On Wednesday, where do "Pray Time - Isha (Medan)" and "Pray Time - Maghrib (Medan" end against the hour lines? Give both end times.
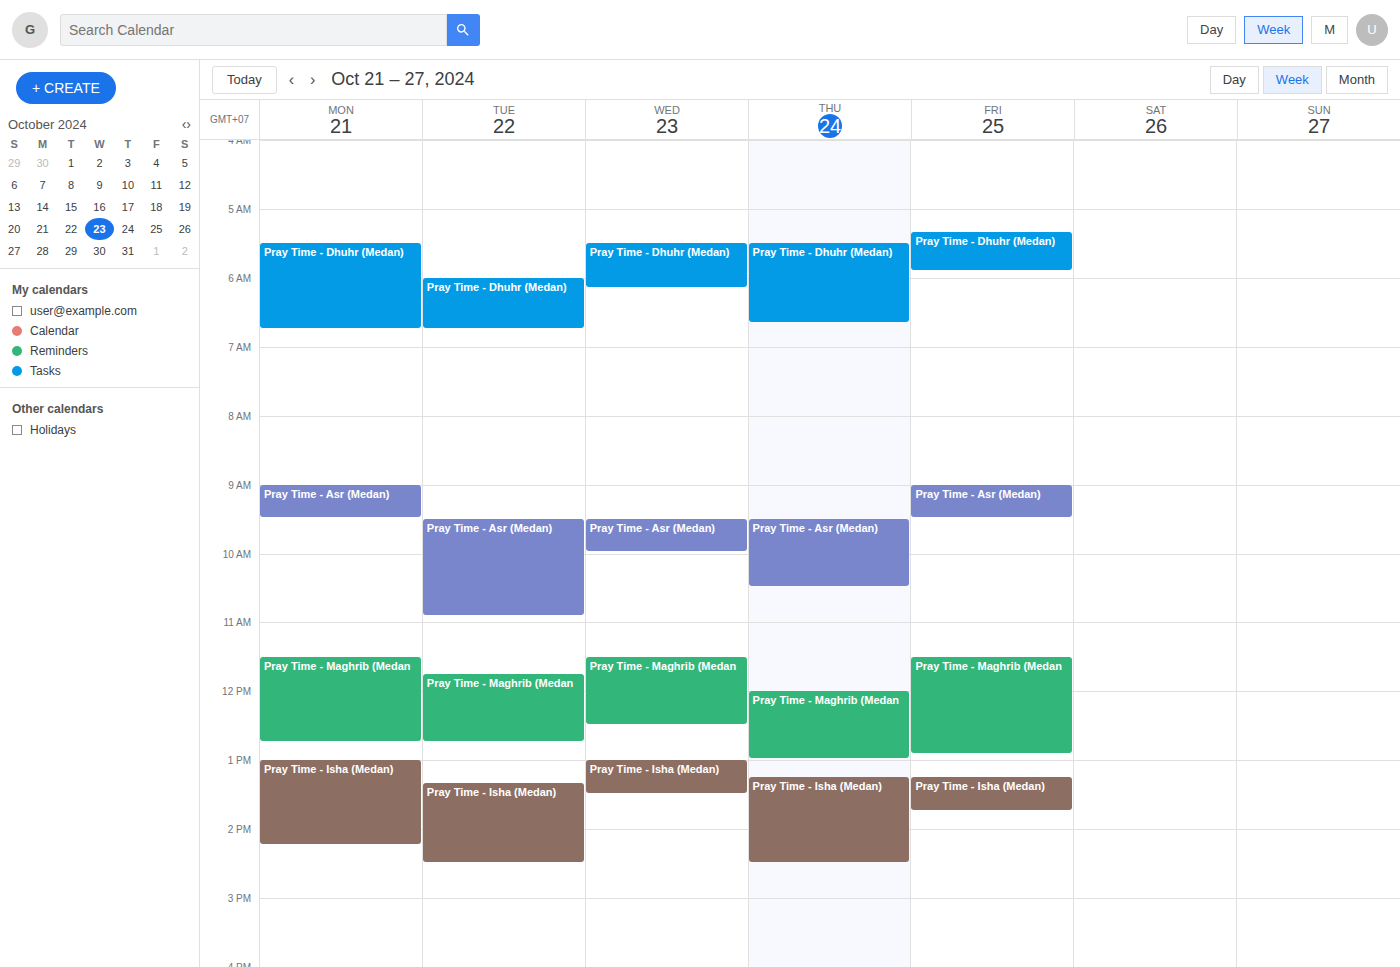
"Pray Time - Isha (Medan)": 1:30 PM, halfway between the 1 PM and 2 PM lines. "Pray Time - Maghrib (Medan": 12:30 PM, halfway between the 12 PM and 1 PM lines.